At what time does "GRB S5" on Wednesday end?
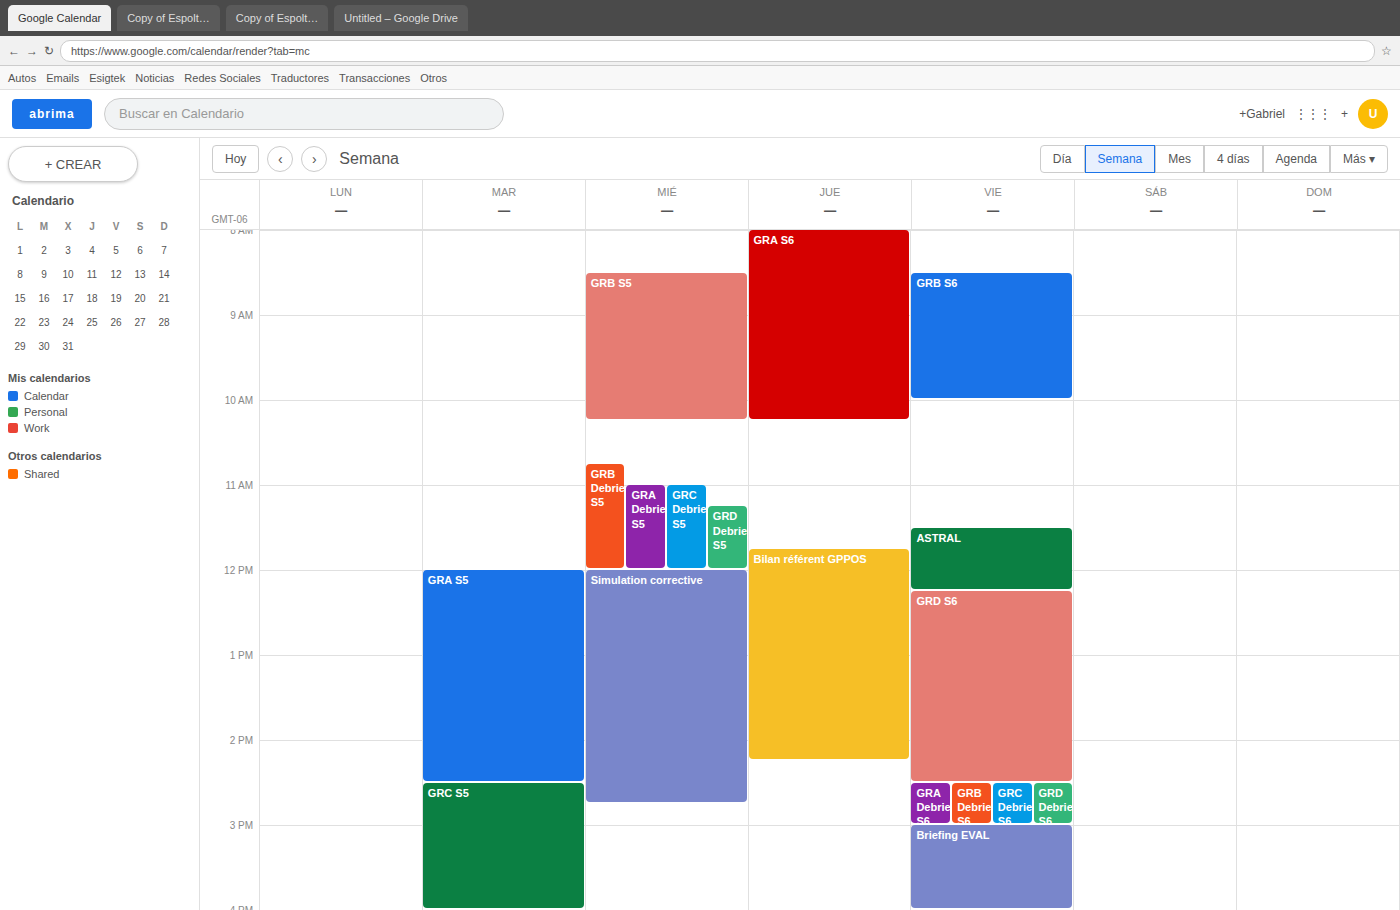
10:15 AM